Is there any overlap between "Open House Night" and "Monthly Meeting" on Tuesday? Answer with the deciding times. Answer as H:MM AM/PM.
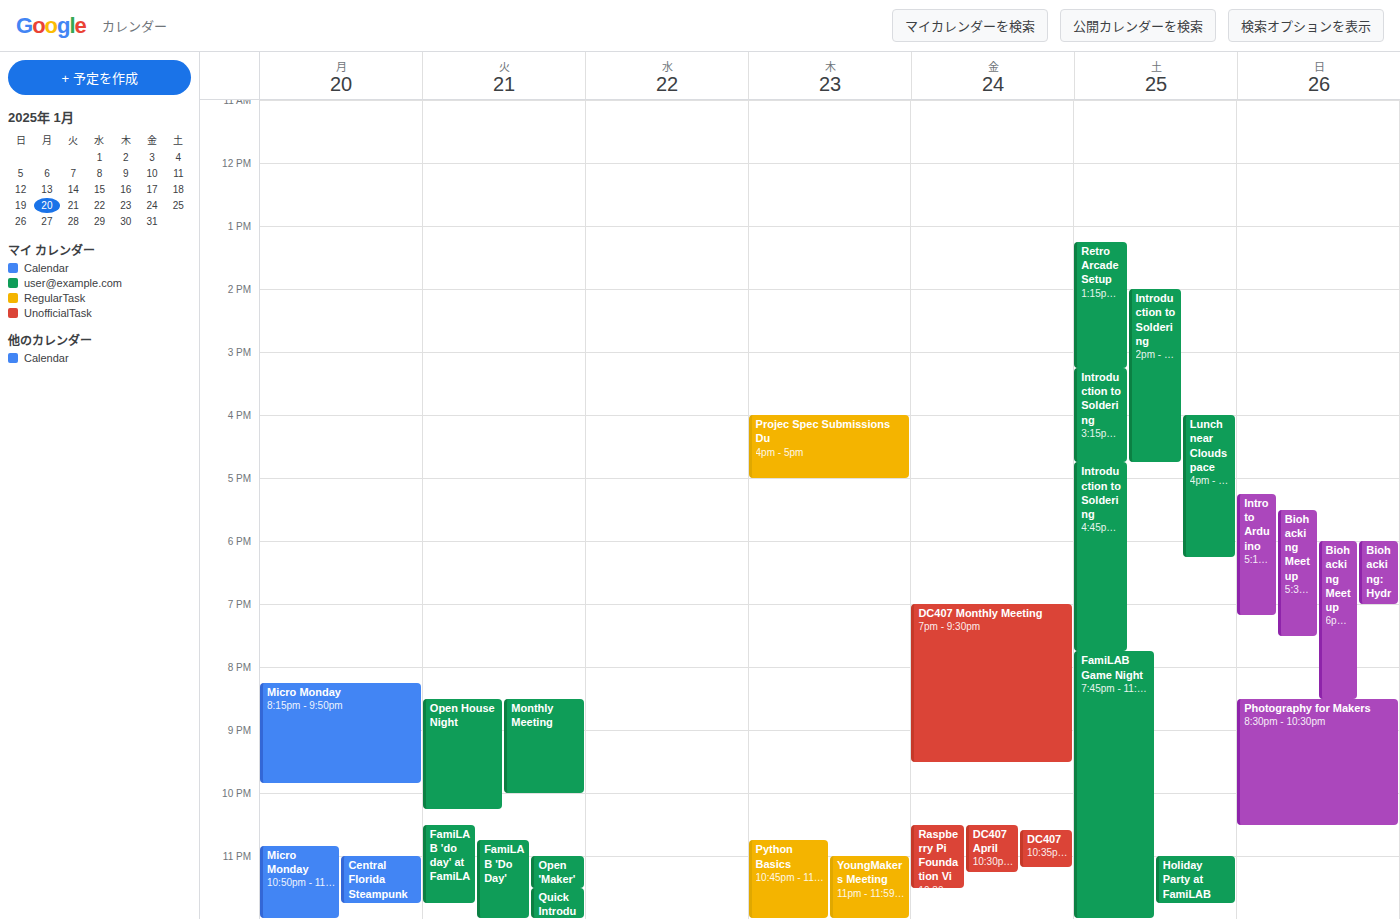
"Monthly Meeting" runs 8:30 PM to 10:00 PM, inside "Open House Night" -- they overlap.